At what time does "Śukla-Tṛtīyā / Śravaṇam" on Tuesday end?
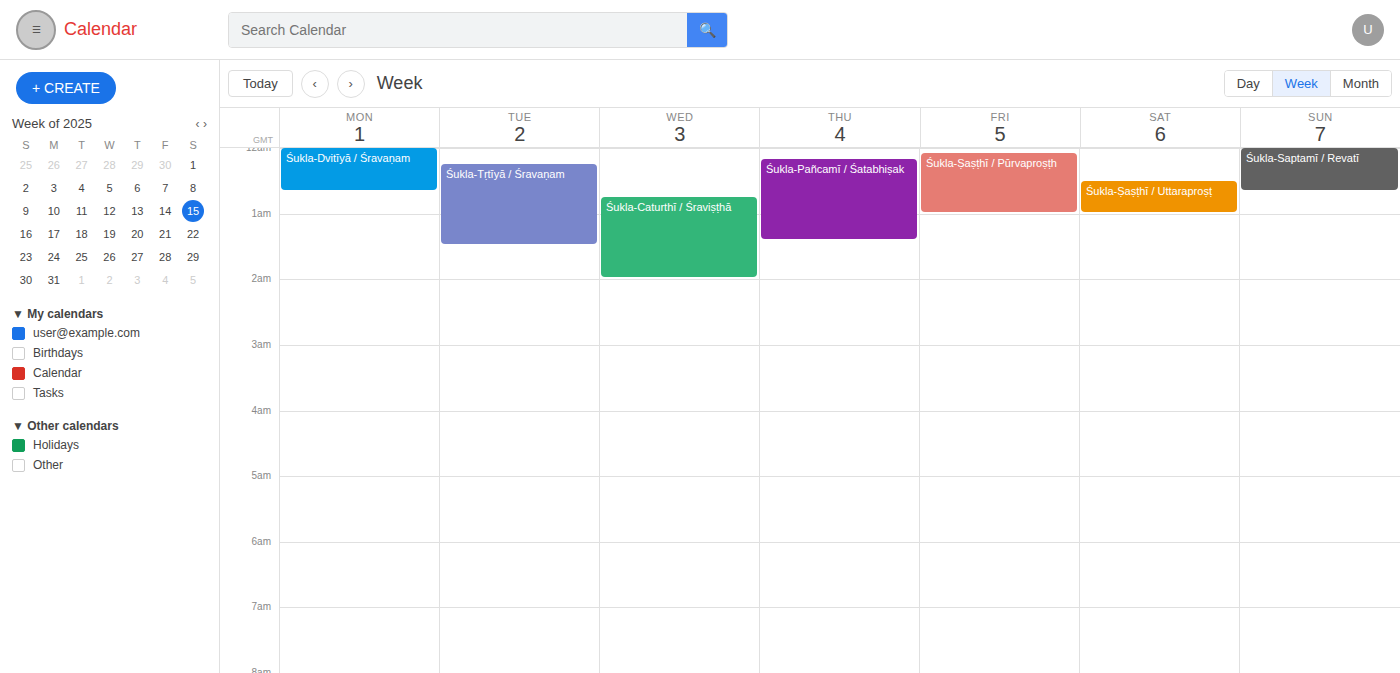
1:30 AM